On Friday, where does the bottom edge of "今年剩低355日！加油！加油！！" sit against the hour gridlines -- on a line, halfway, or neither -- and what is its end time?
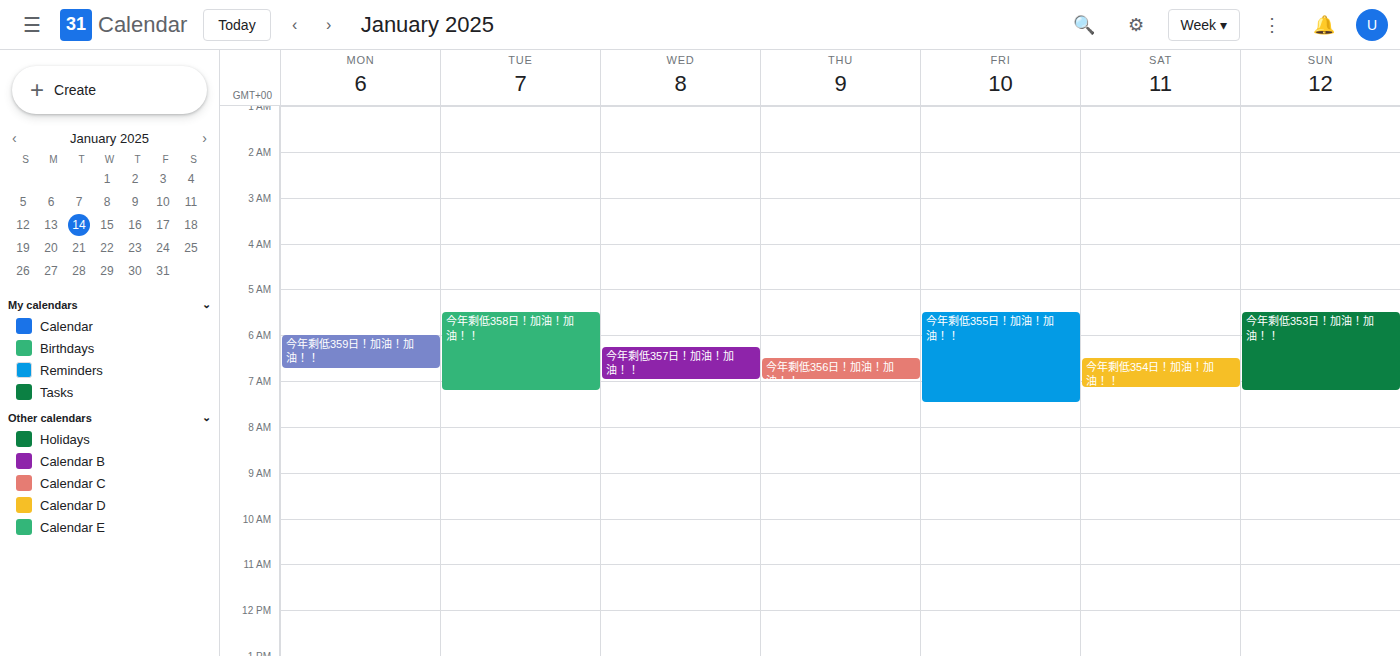
7:30 AM -- halfway between the 7 AM and 8 AM lines.